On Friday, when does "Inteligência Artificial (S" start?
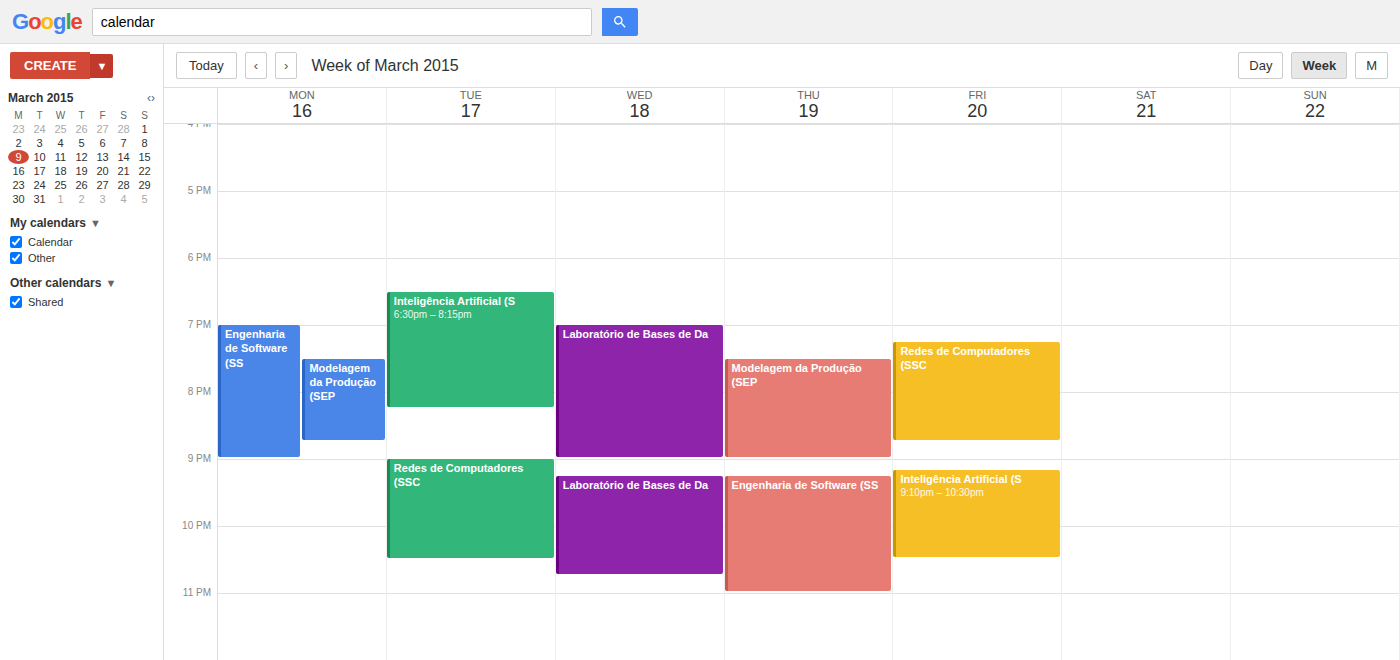
9:10 PM